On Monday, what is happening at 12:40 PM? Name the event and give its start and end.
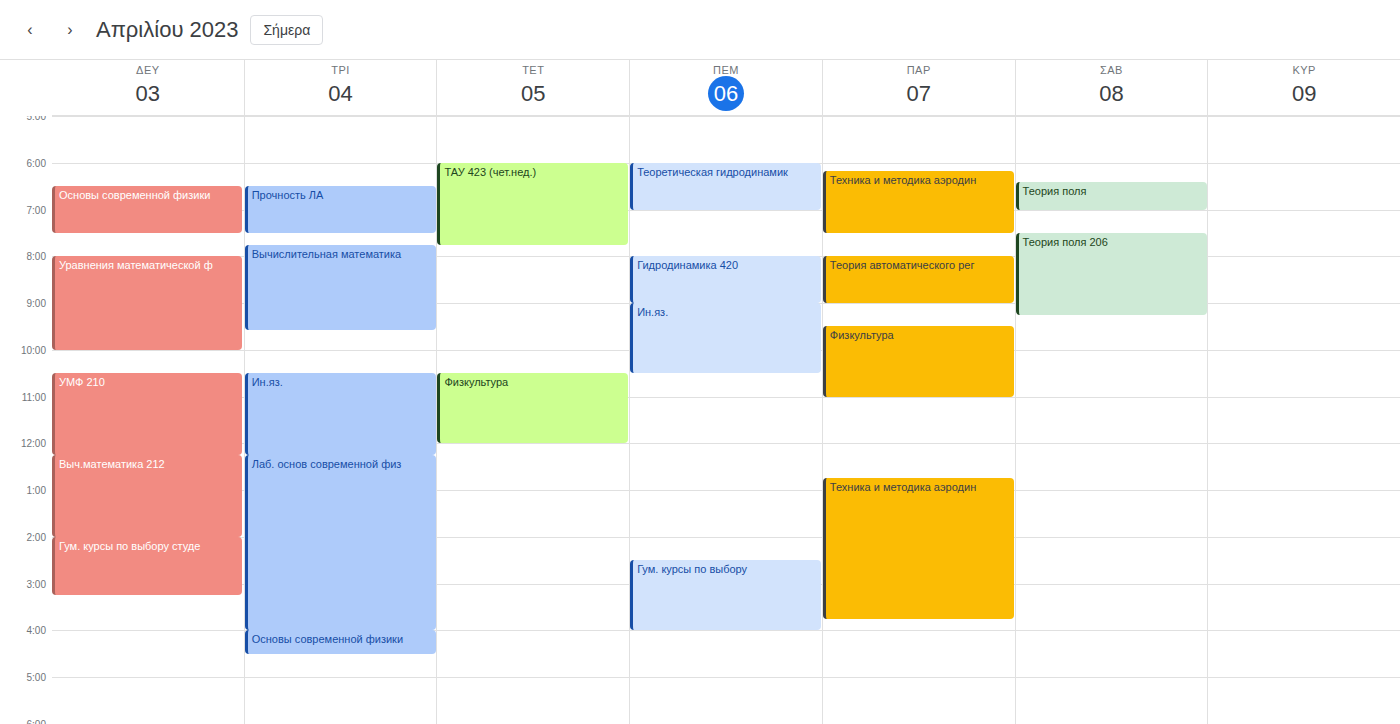
"Выч.математика 212", 12:15 PM to 2:00 PM